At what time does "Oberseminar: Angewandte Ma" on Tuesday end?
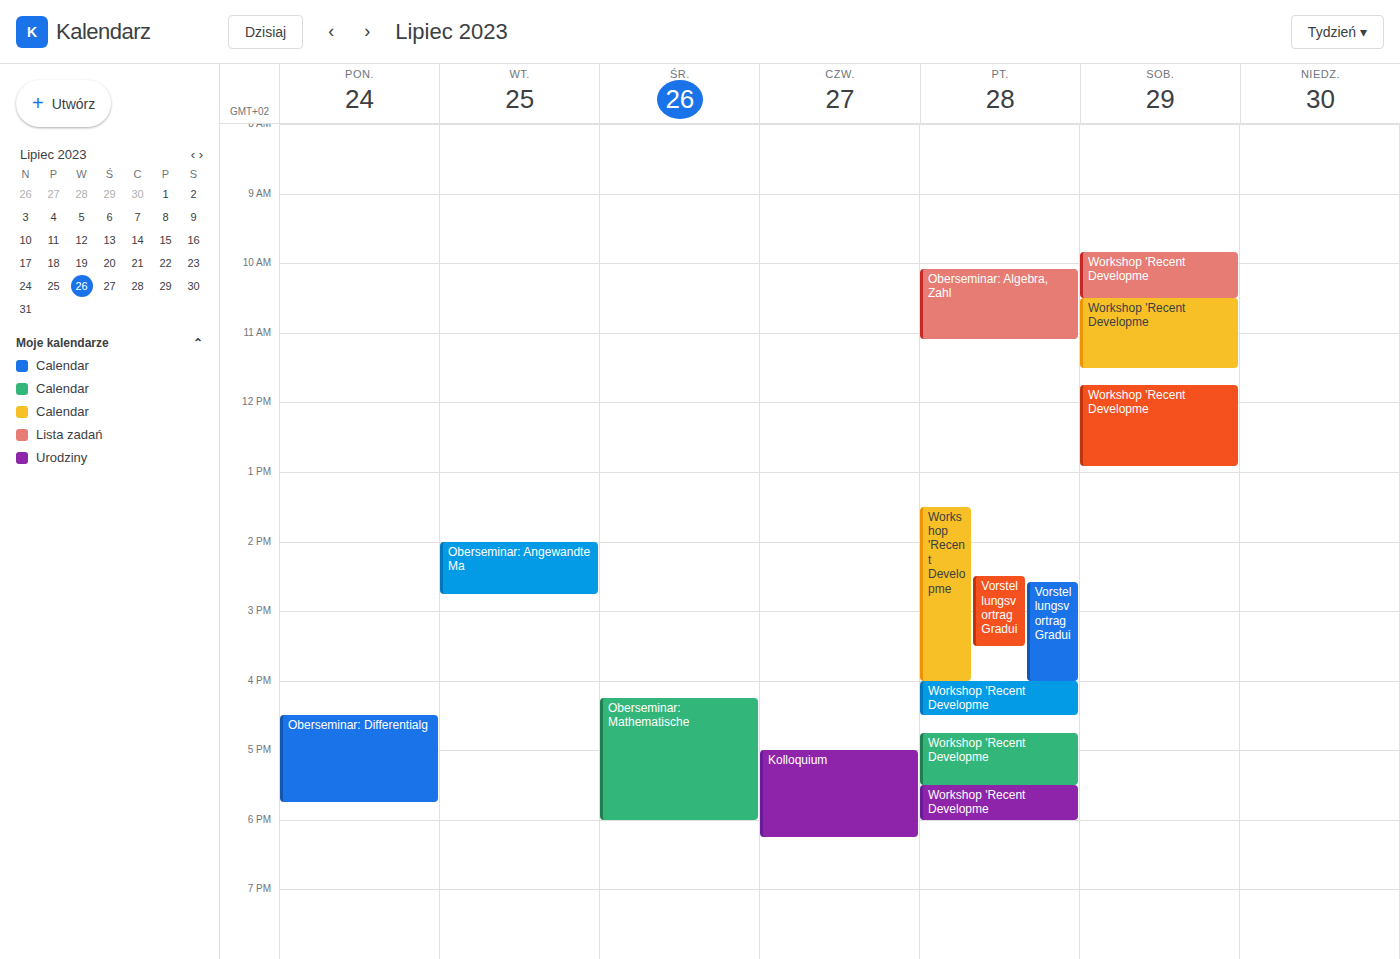
2:45 PM